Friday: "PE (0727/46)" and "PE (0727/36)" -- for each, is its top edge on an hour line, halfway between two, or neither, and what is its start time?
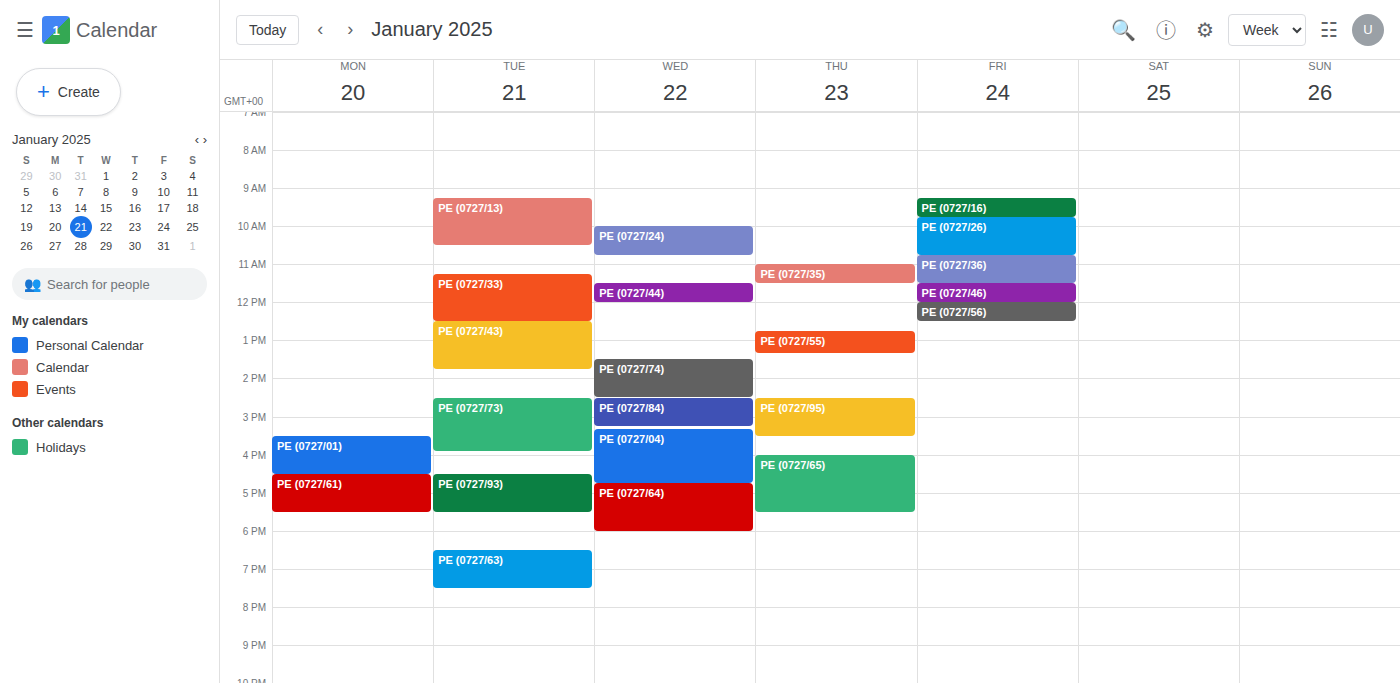
"PE (0727/46)": 11:30 AM, halfway between the 11 AM and 12 PM lines. "PE (0727/36)": 10:45 AM, neither: three quarters of the way from the 10 AM line to the 11 AM line.